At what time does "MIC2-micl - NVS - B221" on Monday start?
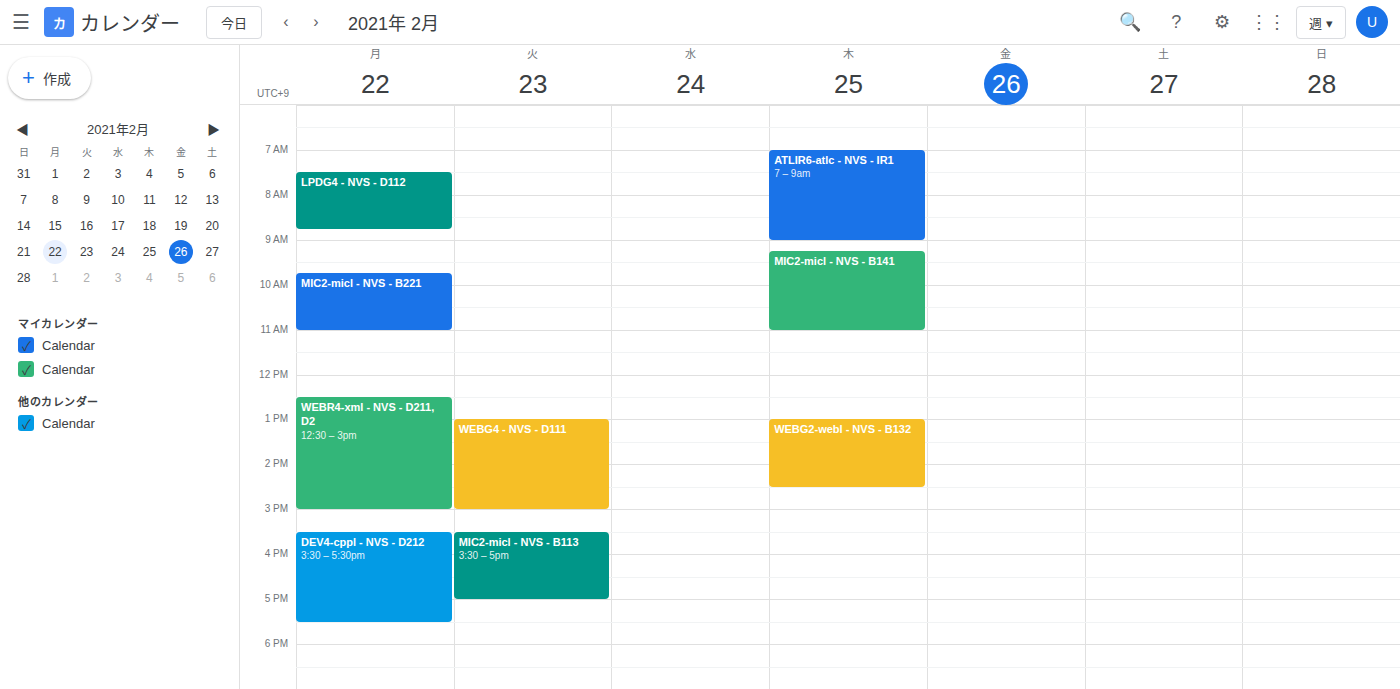
9:45 AM